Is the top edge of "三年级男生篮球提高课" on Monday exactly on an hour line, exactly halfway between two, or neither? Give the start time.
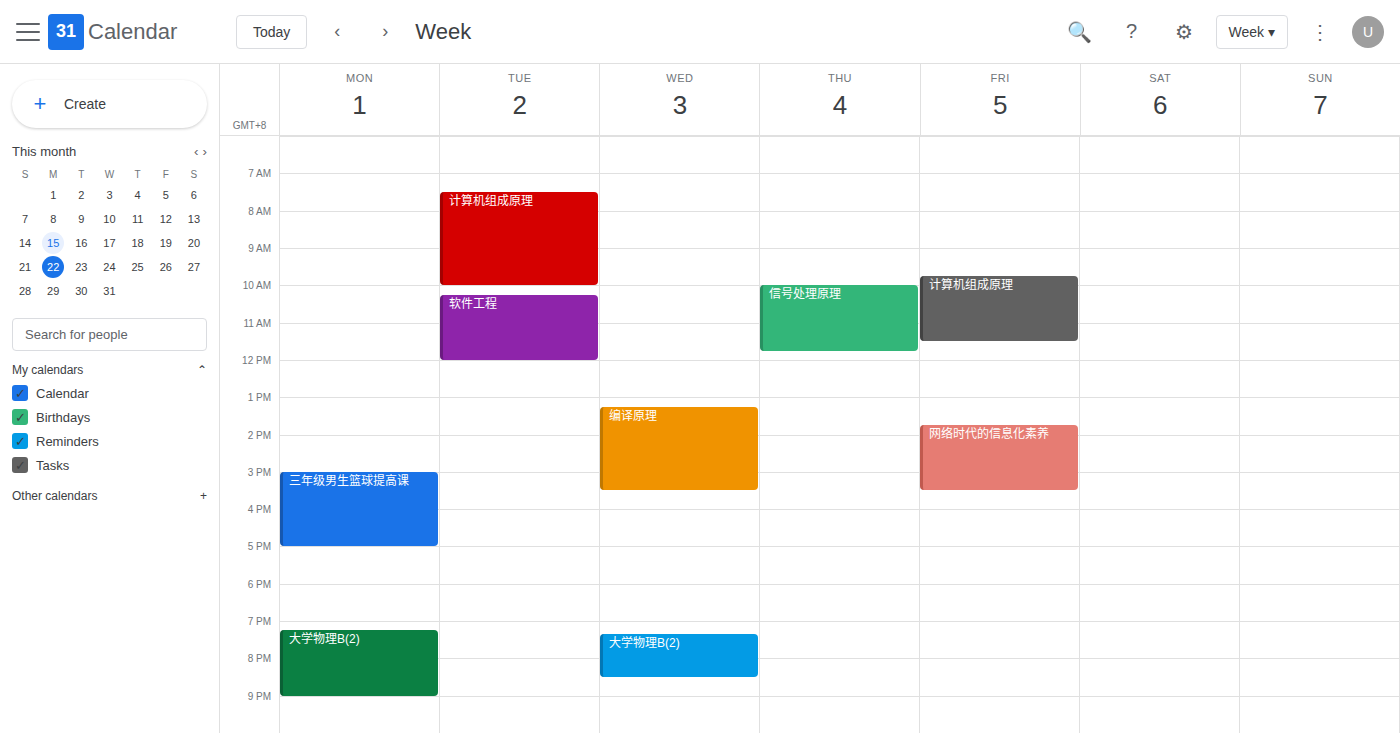
3:00 PM -- exactly on the 3 PM line.